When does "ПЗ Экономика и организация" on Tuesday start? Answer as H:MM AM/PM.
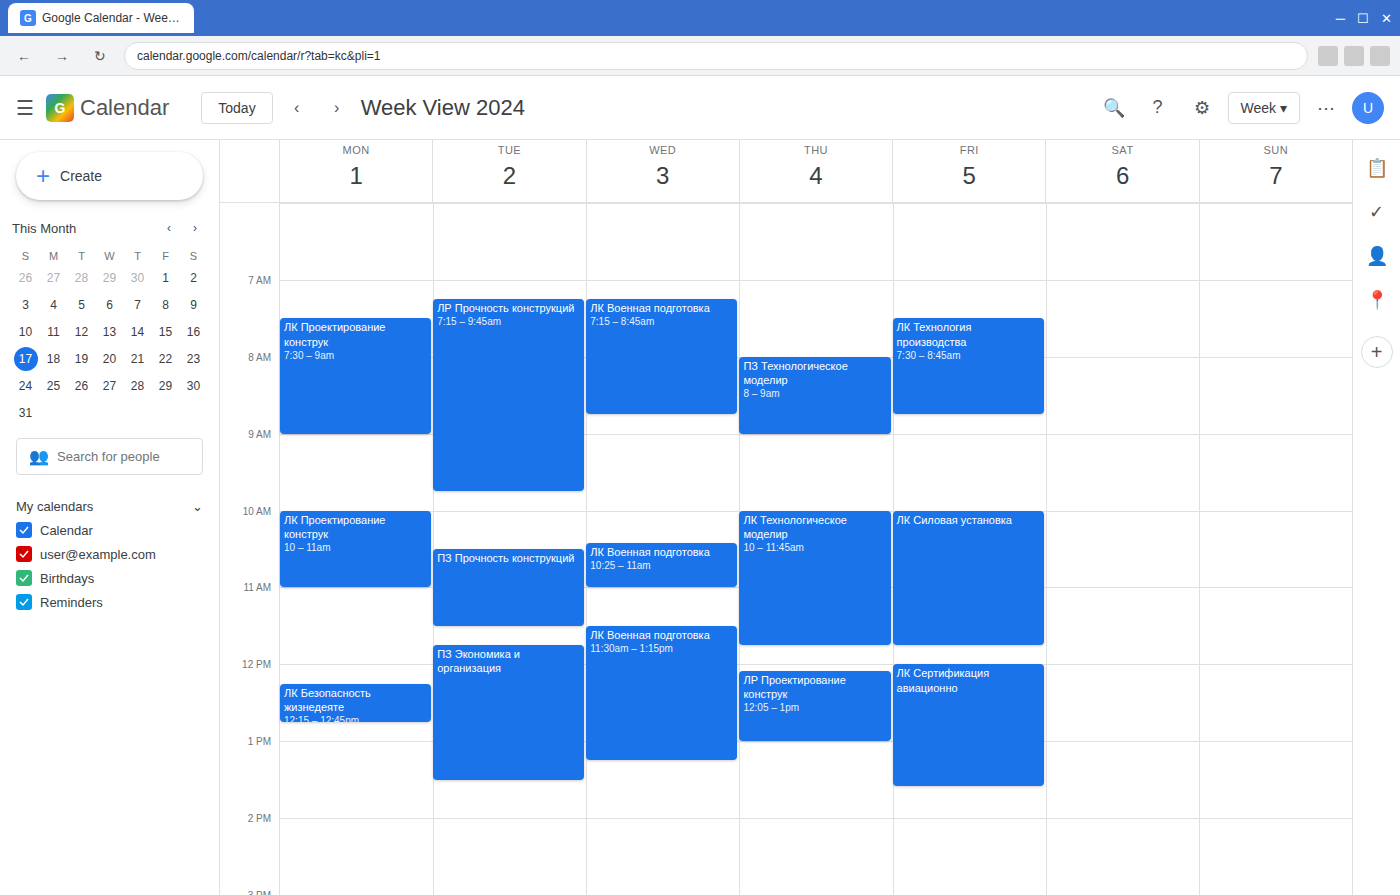
11:45 AM